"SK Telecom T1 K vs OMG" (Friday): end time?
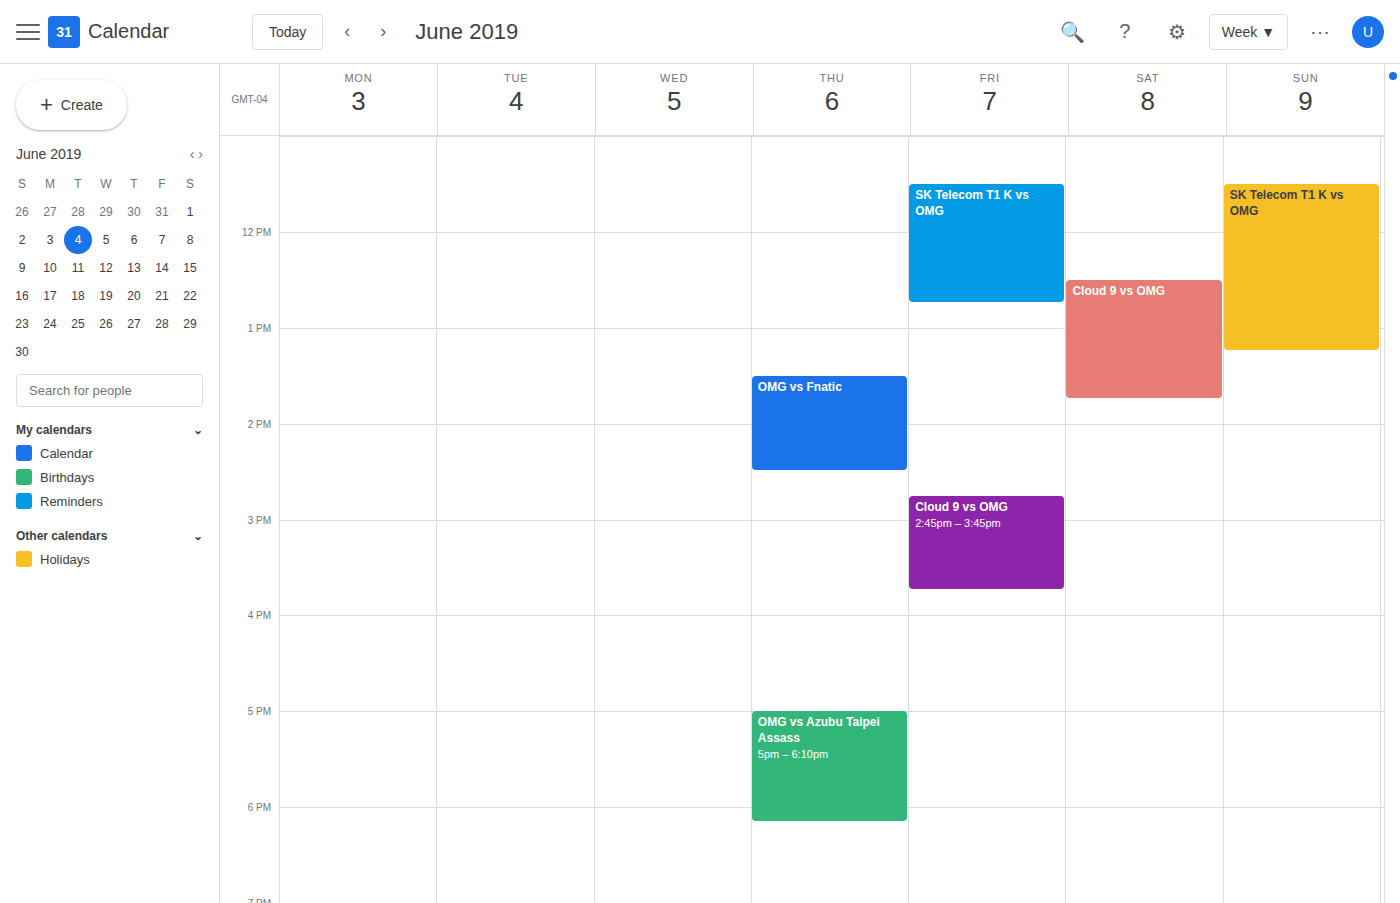
12:45